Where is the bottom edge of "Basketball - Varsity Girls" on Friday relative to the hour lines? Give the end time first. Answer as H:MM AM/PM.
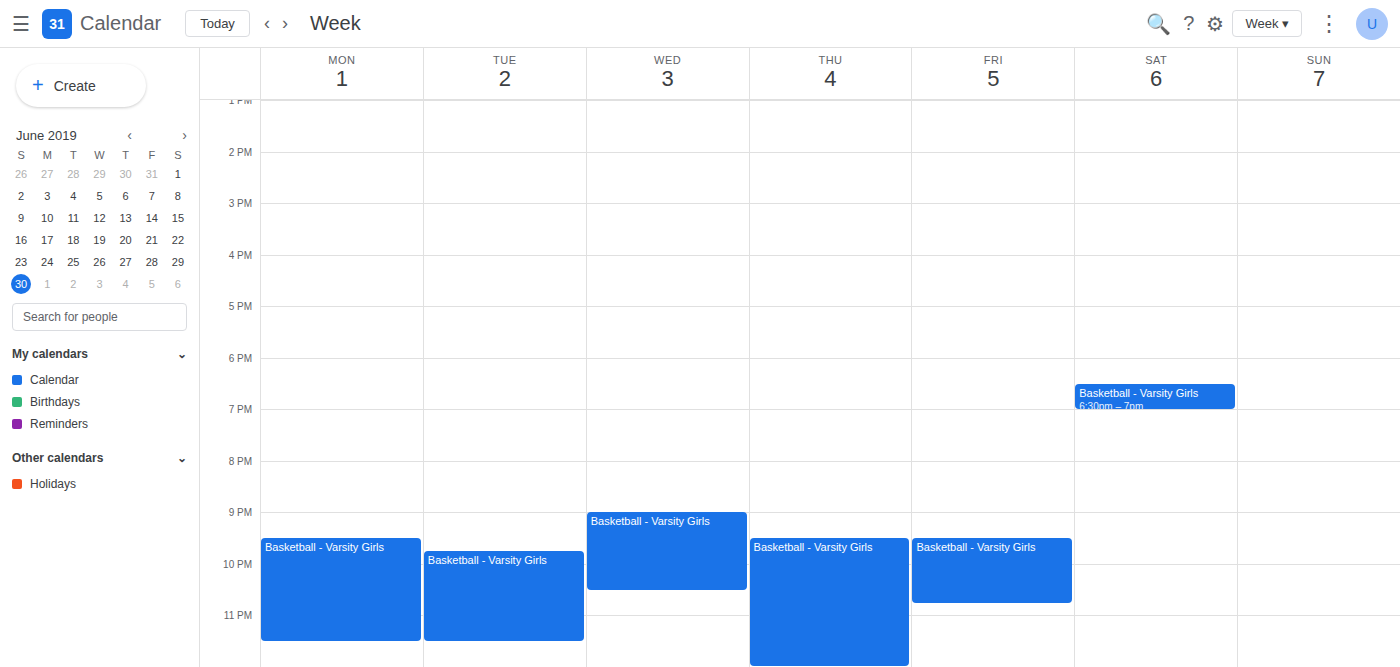
10:45 PM -- neither: three quarters of the way from the 10 PM line to the 11 PM line.